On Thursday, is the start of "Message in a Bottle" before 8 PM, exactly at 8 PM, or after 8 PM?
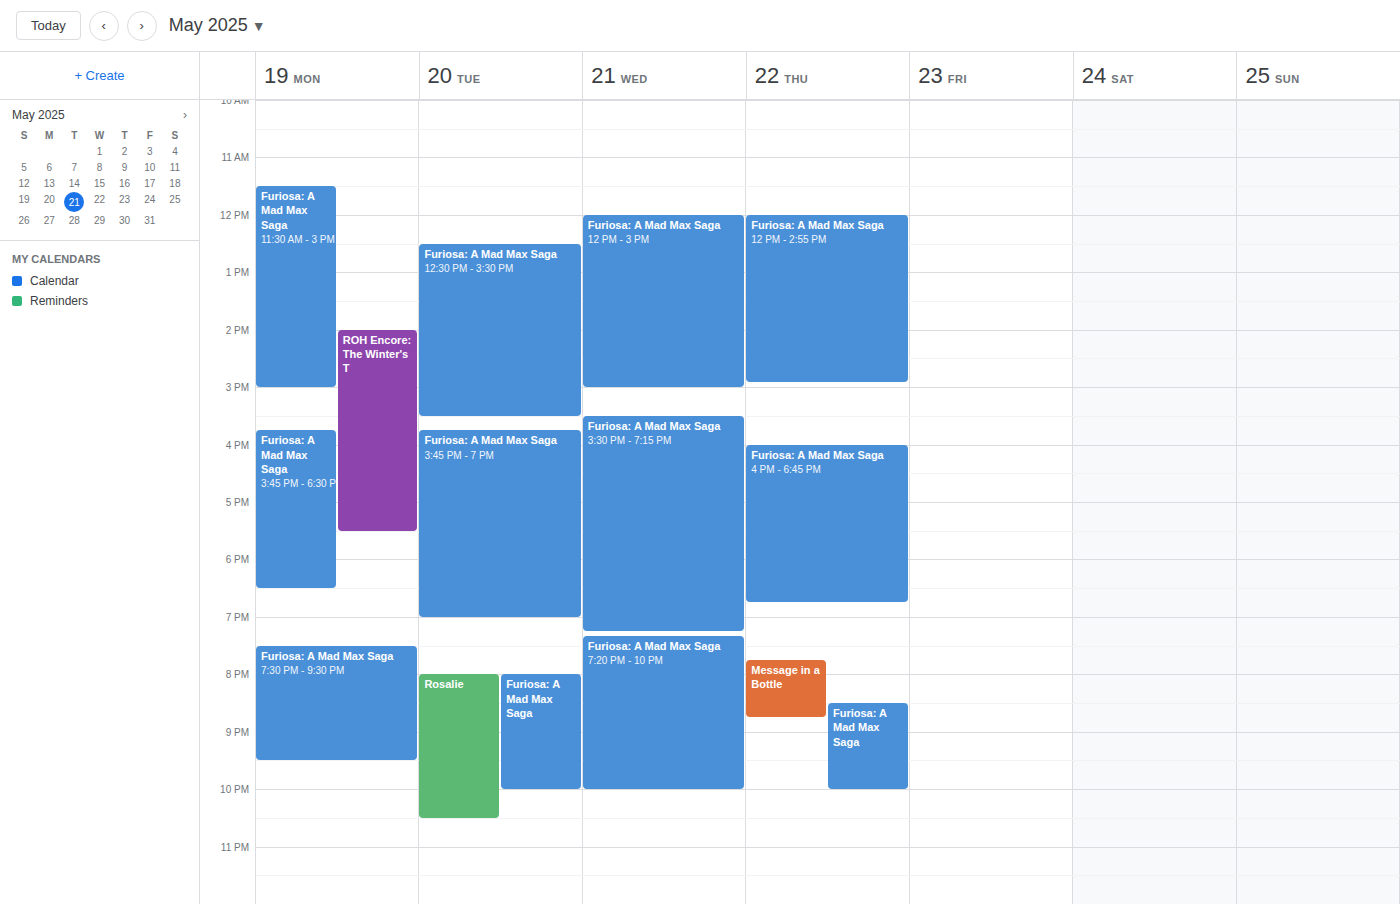
7:45 PM -- before 8 PM, 15 minutes above the 8 PM line.